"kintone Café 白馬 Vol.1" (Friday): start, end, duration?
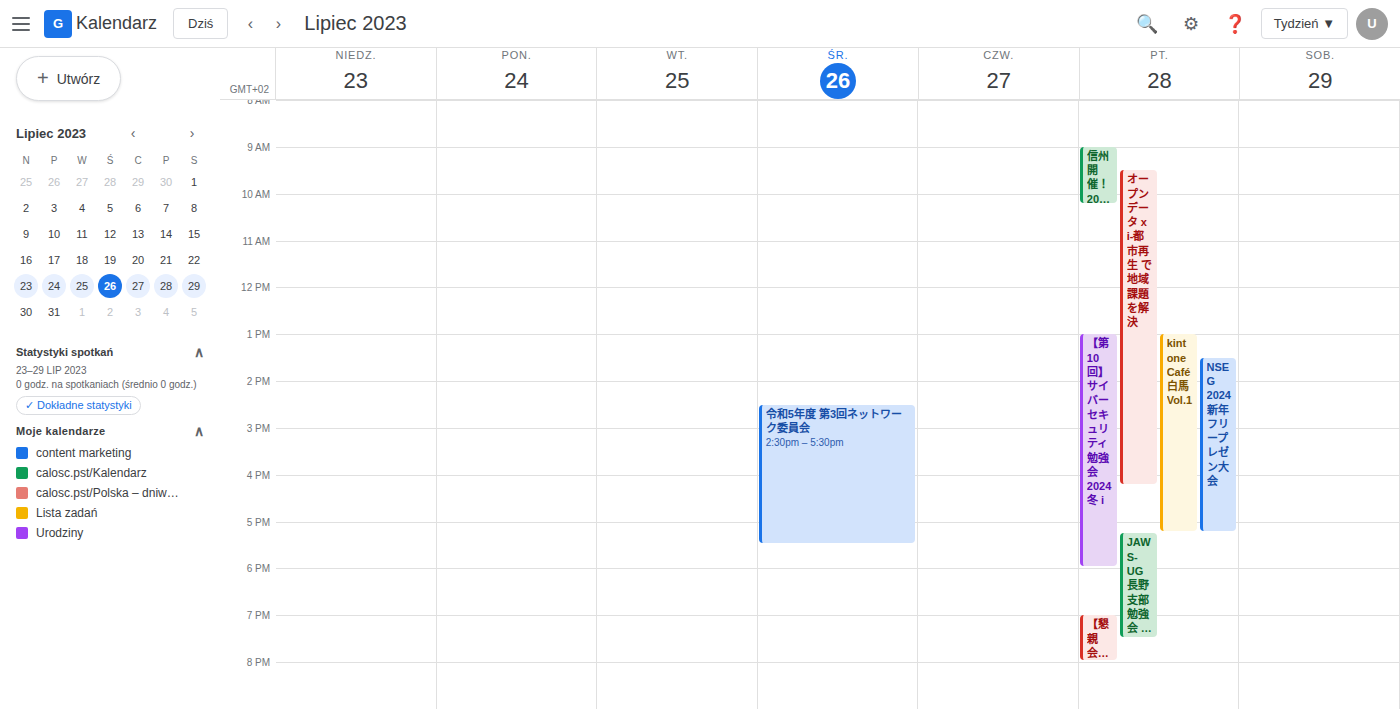
1:00 PM to 5:15 PM, 4 hours 15 minutes